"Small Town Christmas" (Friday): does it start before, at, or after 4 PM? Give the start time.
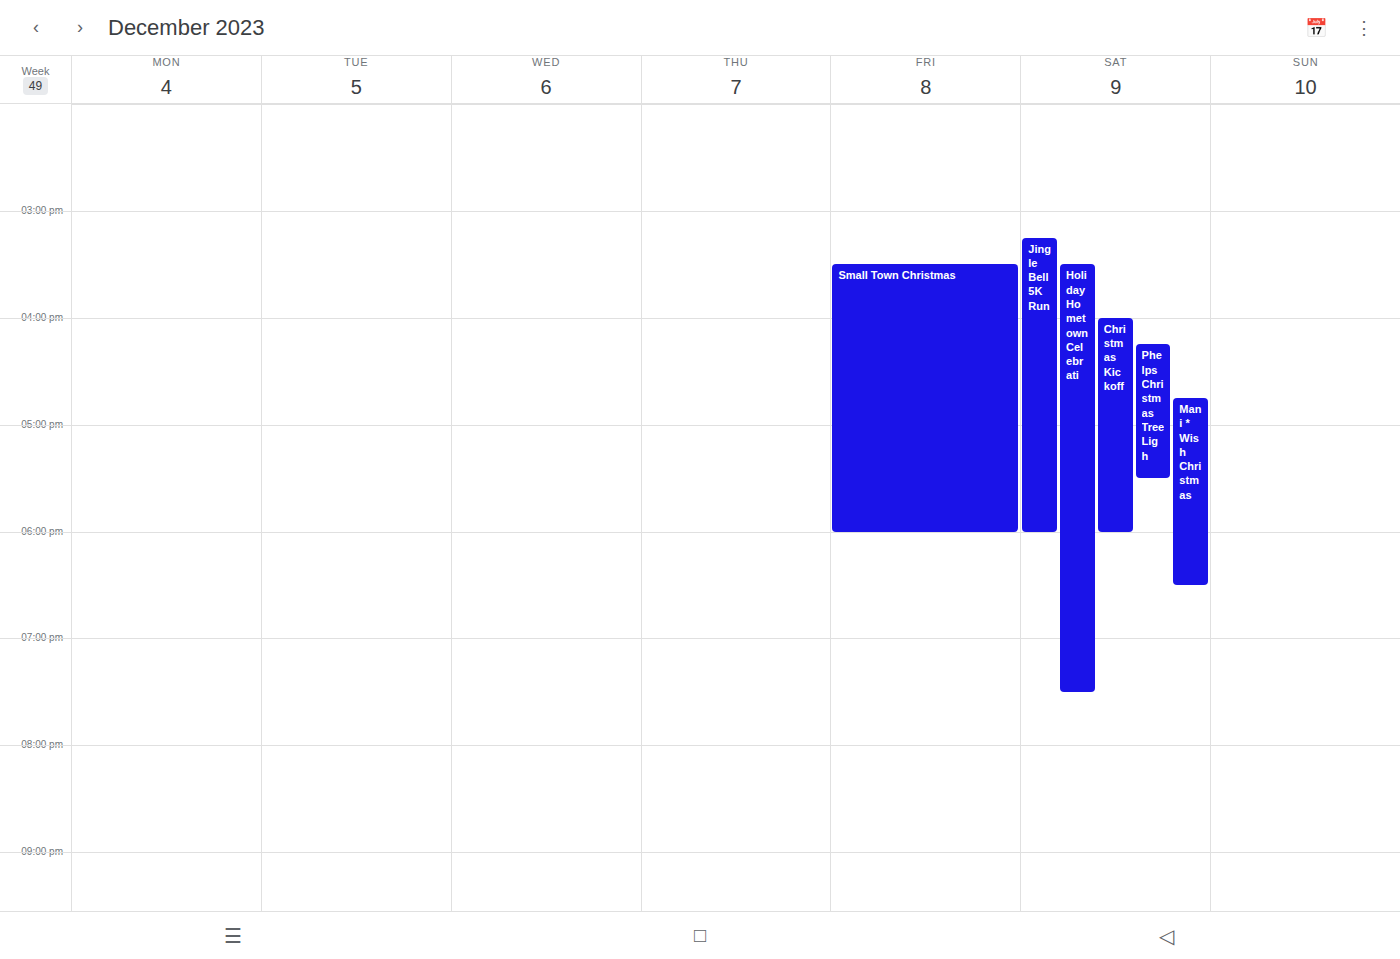
3:30 PM -- before 4 PM, 30 minutes above the 4 PM line.